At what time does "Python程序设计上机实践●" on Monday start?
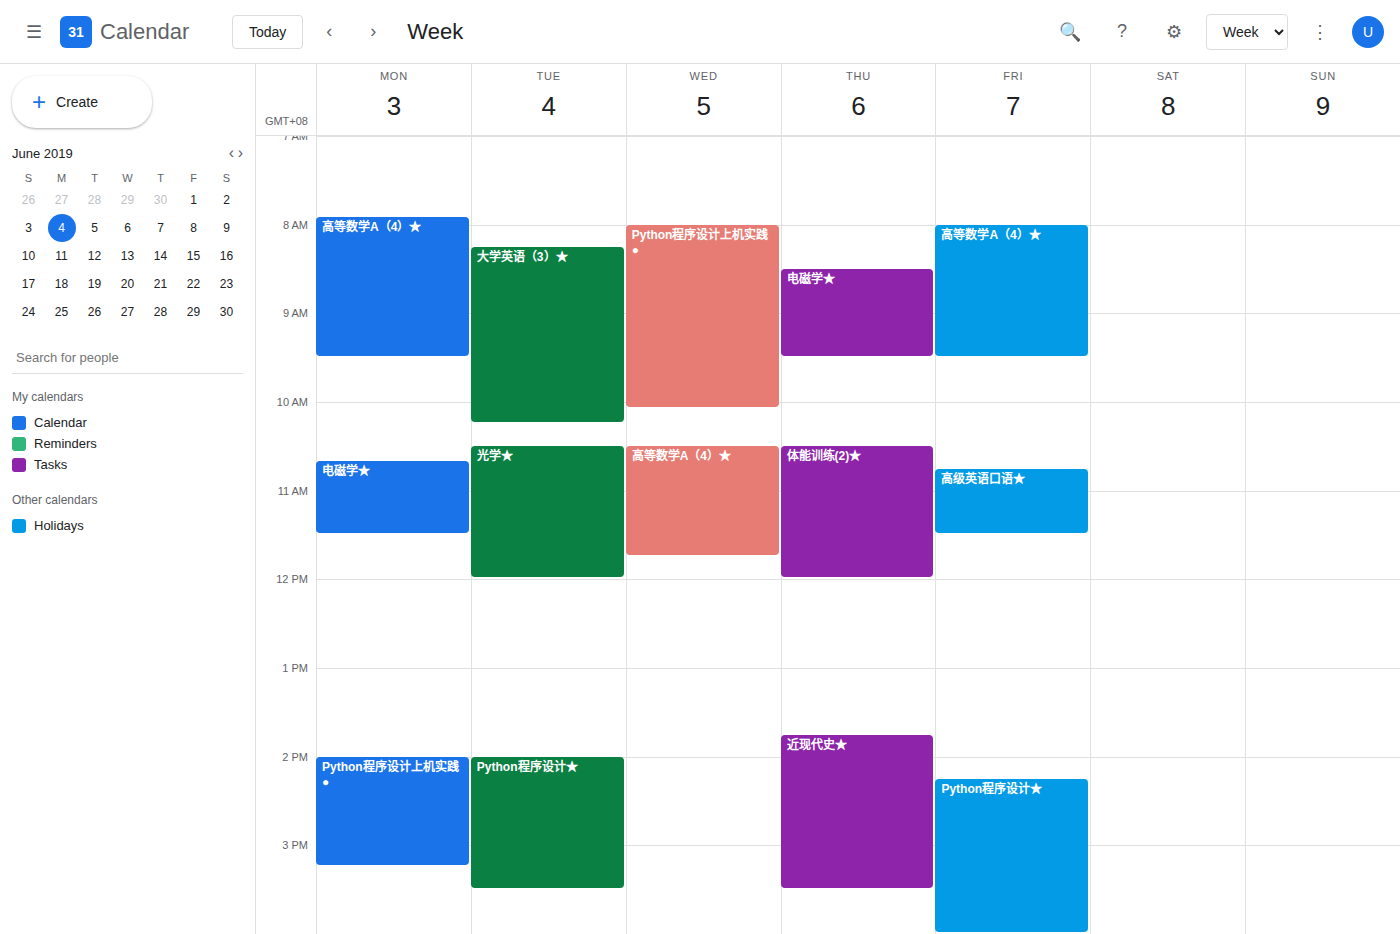
2:00 PM